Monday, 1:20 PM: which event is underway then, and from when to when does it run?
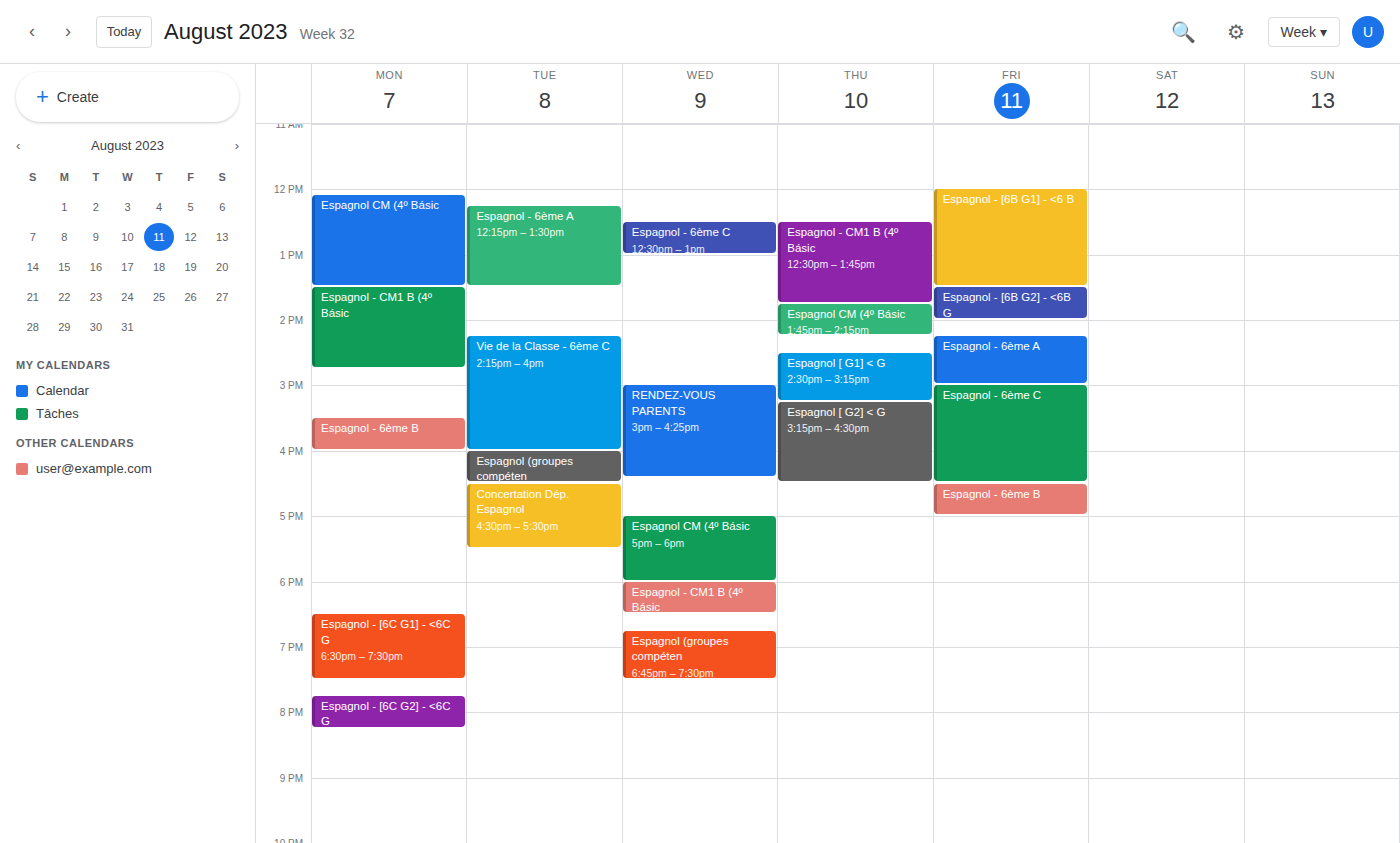
"Espagnol CM (4º Básic", 12:05 PM to 1:30 PM